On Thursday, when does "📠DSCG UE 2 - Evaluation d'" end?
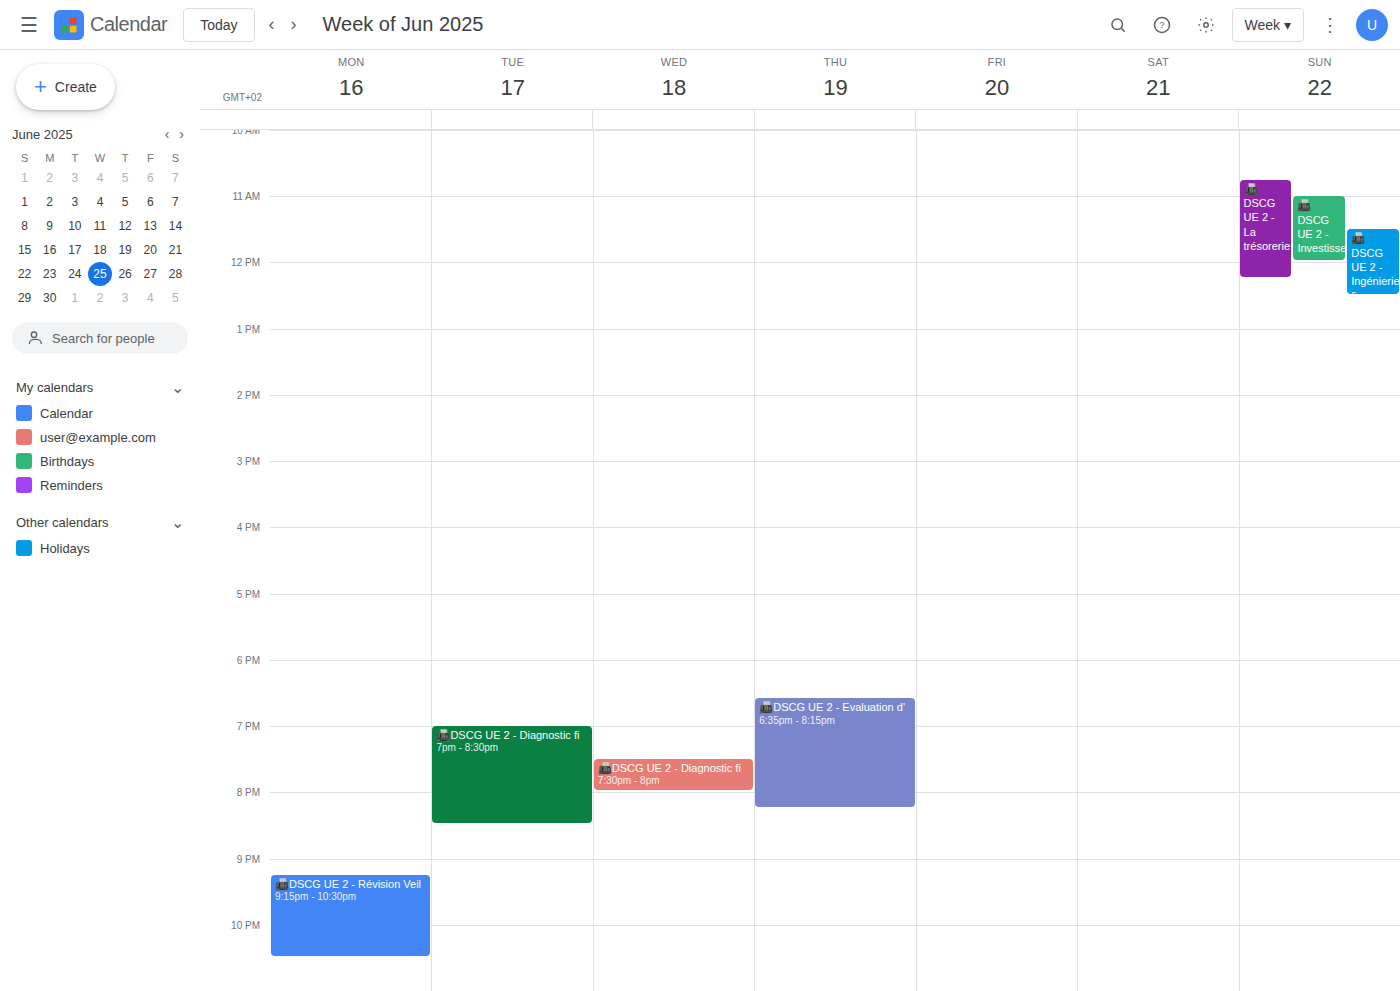
8:15 PM